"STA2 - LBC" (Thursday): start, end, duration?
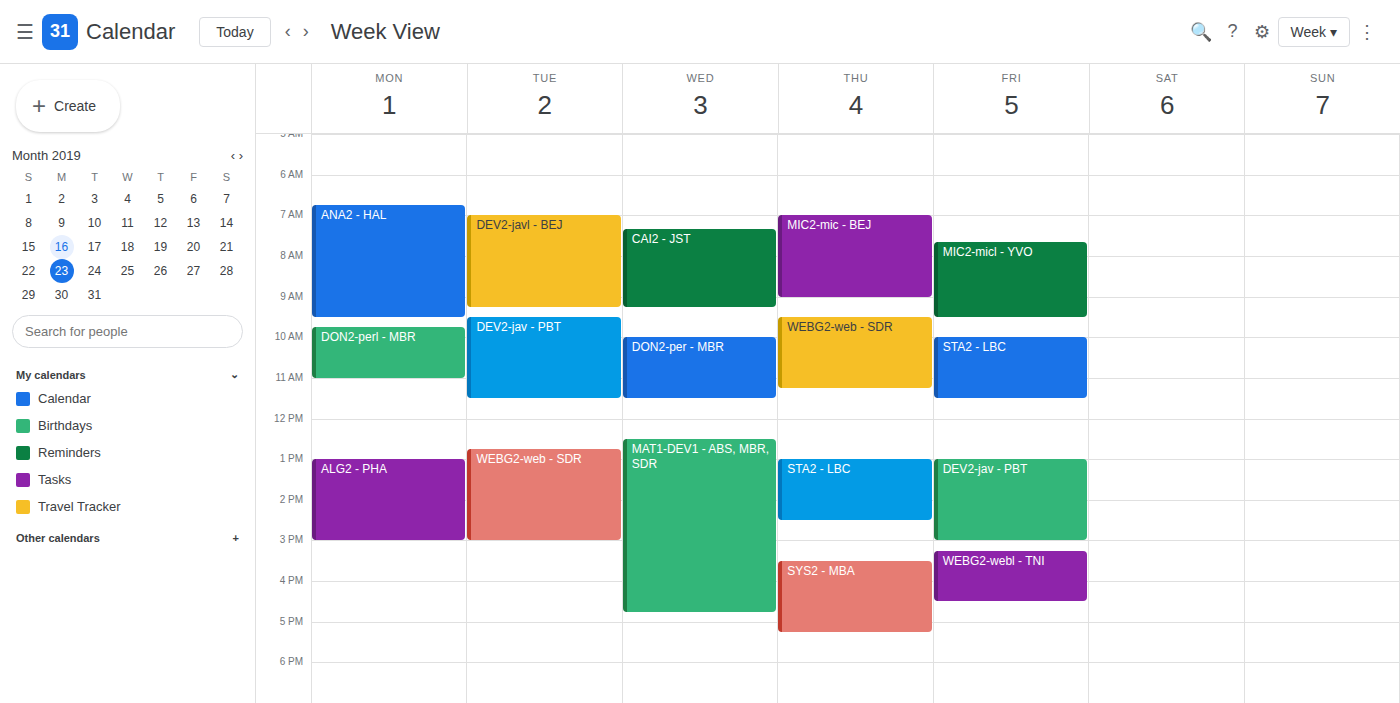
13:00 to 14:30, 1 hour 30 minutes